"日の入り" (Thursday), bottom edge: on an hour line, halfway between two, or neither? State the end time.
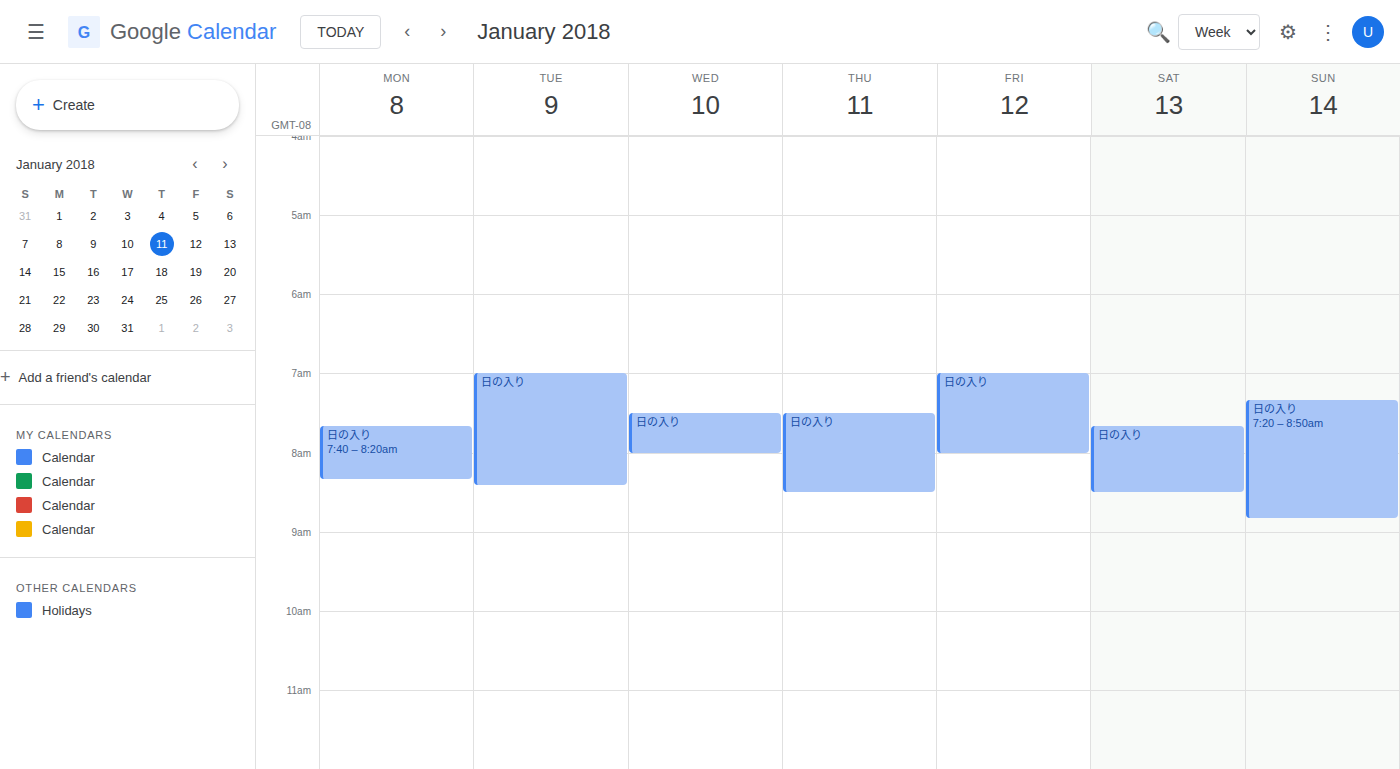
8:30 AM -- halfway between the 8 AM and 9 AM lines.